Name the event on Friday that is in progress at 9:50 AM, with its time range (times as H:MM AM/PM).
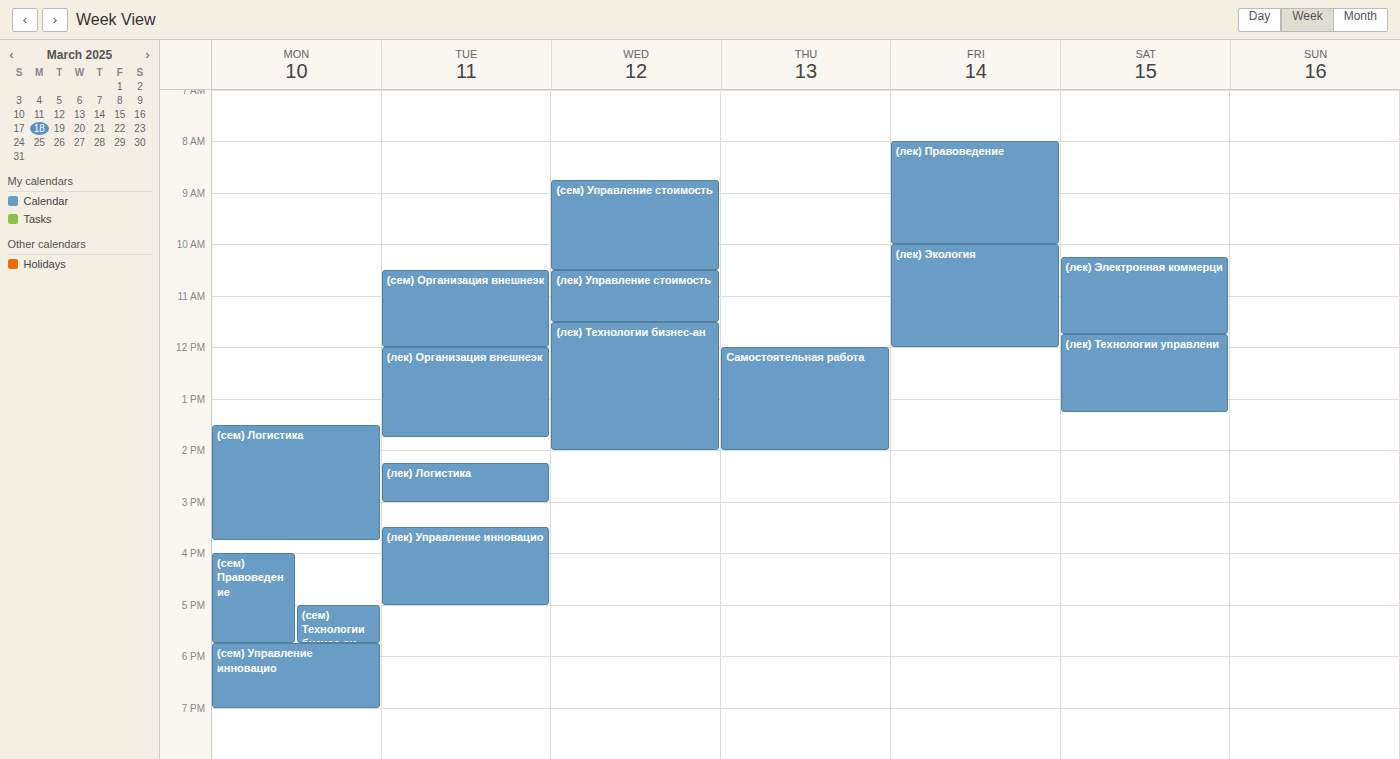
"(лек) Правоведение", 8:00 AM to 10:00 AM